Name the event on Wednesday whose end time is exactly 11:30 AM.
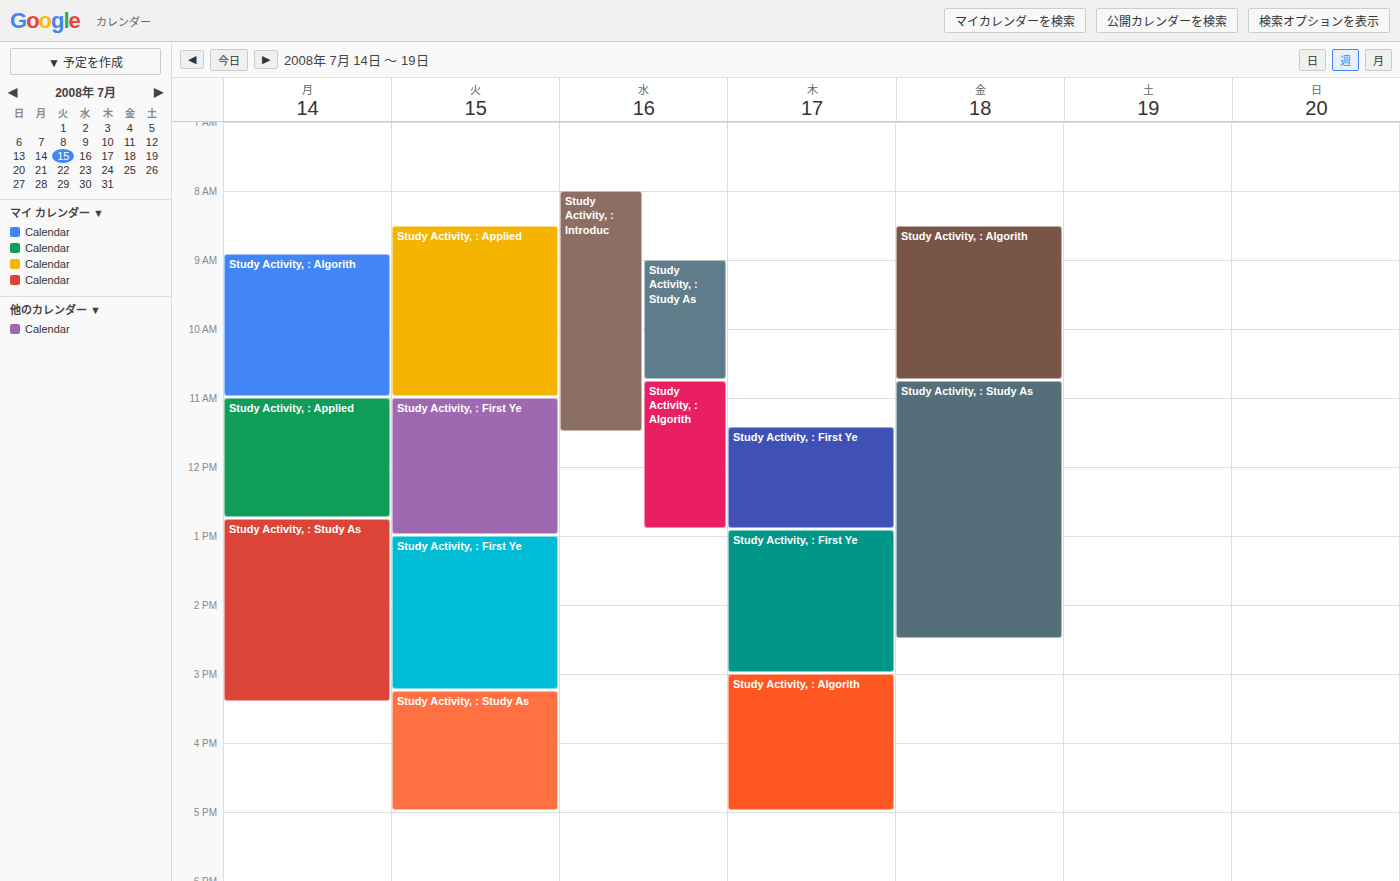
"Study Activity, : Introduc"